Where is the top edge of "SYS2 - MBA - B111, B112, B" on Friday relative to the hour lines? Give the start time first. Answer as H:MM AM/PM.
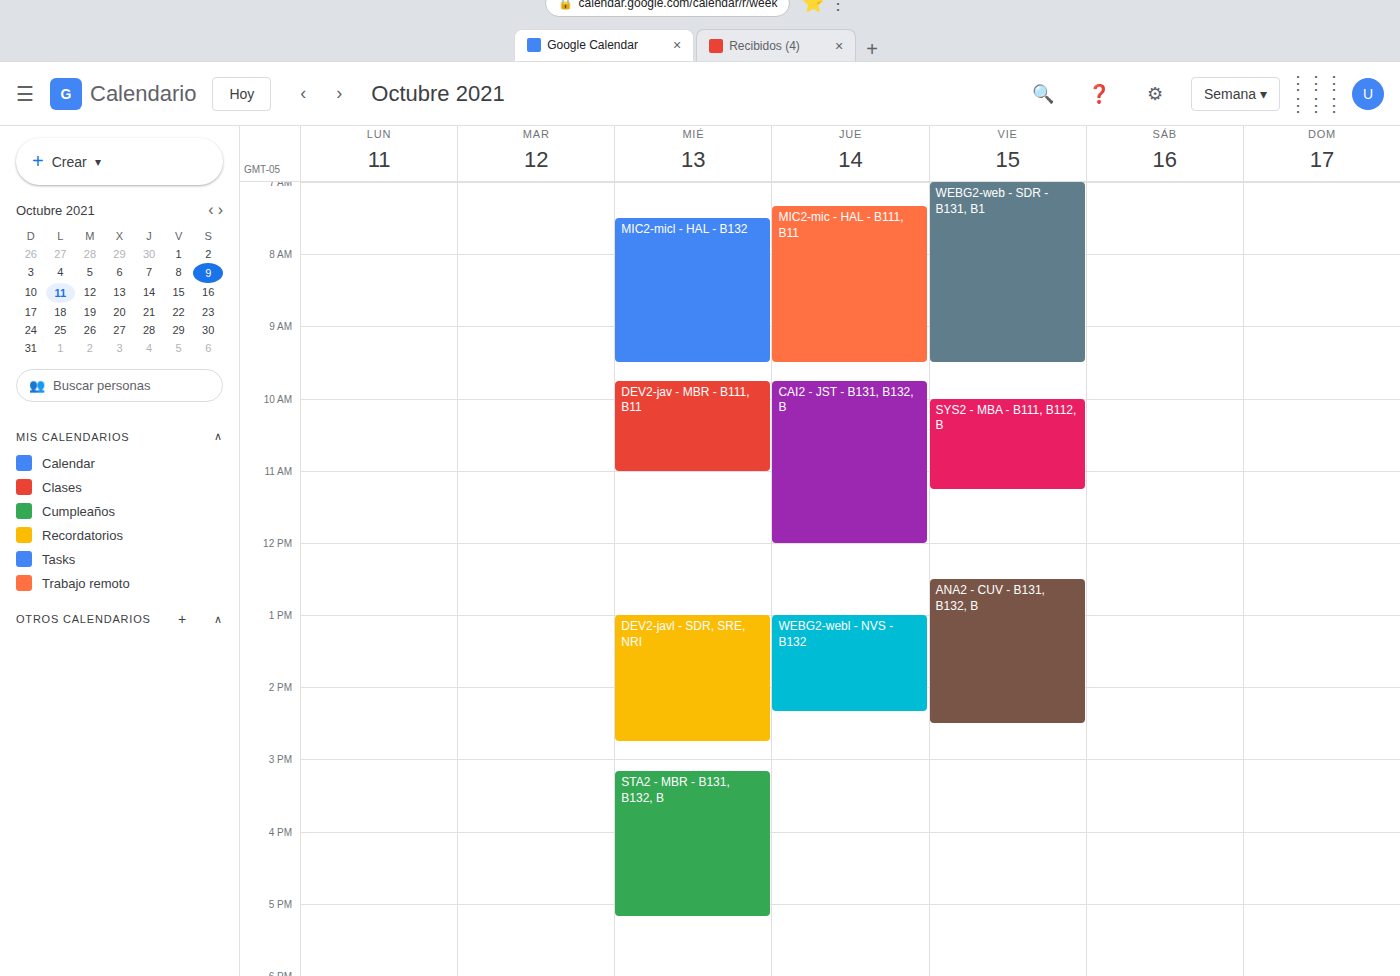
10:00 AM -- exactly on the 10 AM line.